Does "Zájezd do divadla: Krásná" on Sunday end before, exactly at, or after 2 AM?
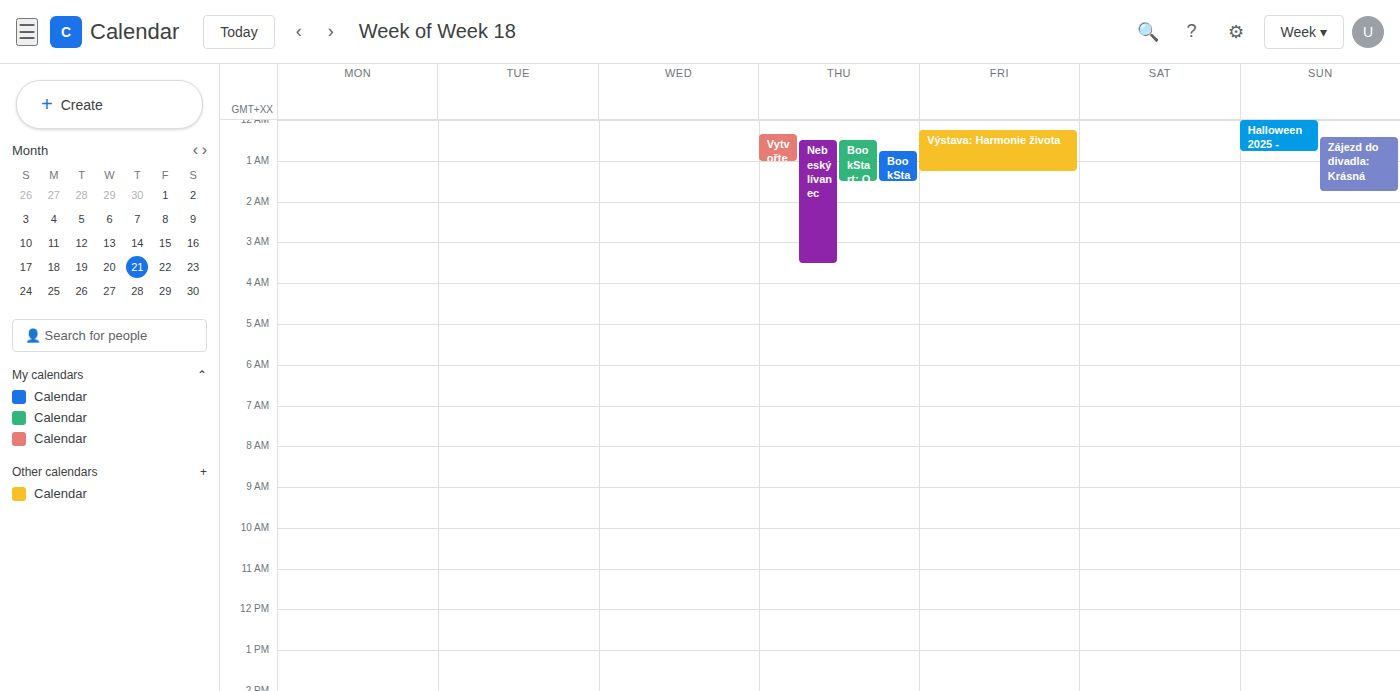
1:45 AM -- before 2 AM, 15 minutes above the 2 AM line.